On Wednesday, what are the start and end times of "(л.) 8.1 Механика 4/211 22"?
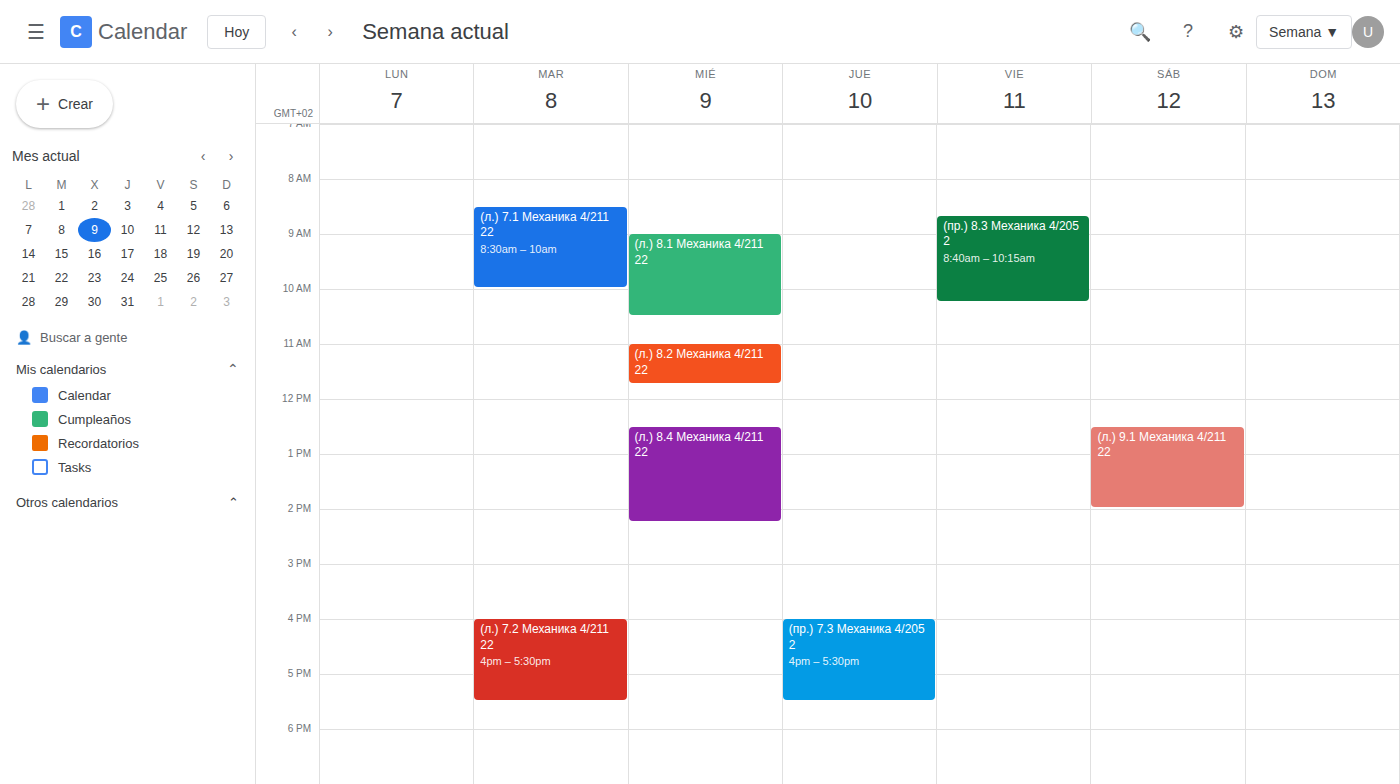
9:00 AM to 10:30 AM